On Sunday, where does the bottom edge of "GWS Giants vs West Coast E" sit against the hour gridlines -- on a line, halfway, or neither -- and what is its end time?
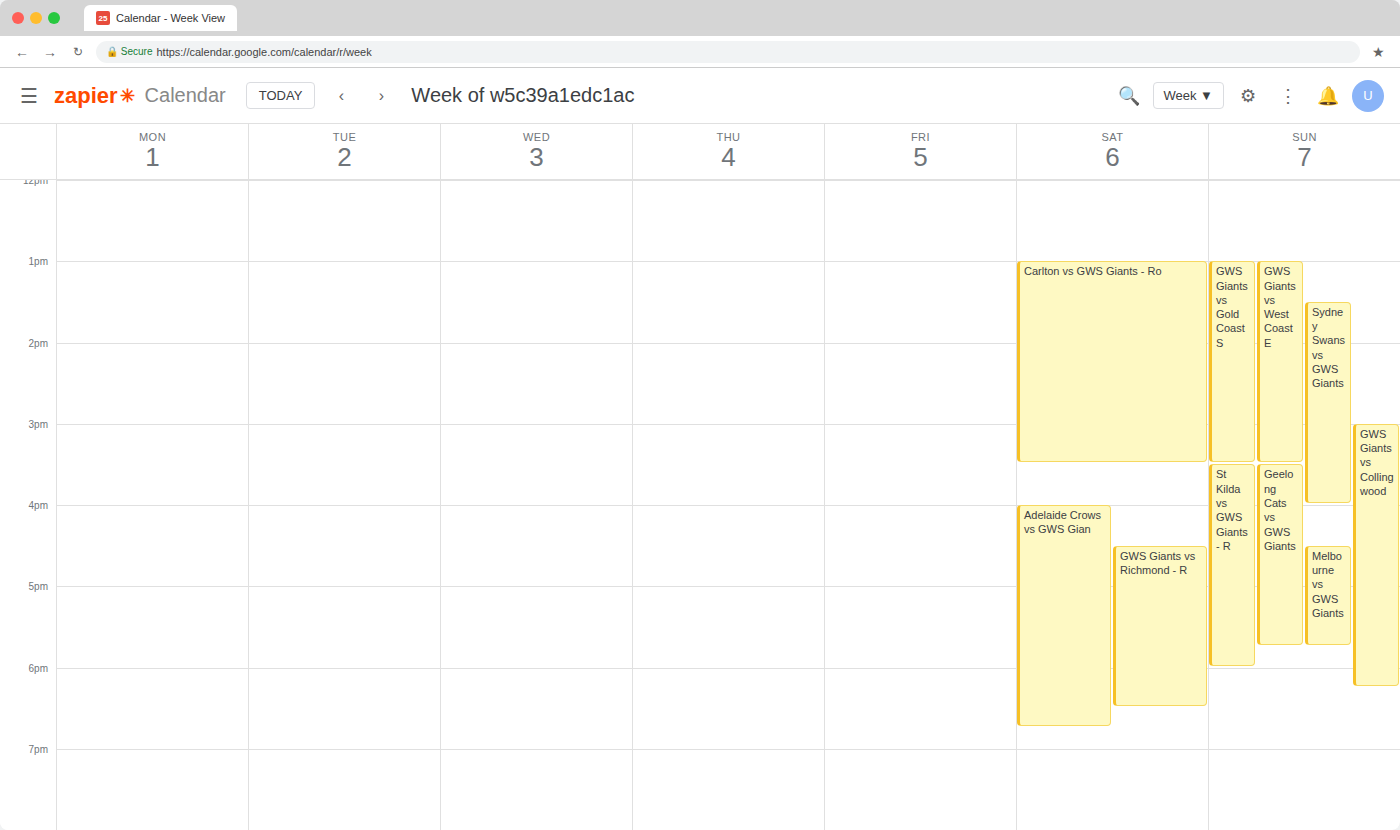
3:30 PM -- halfway between the 3 PM and 4 PM lines.